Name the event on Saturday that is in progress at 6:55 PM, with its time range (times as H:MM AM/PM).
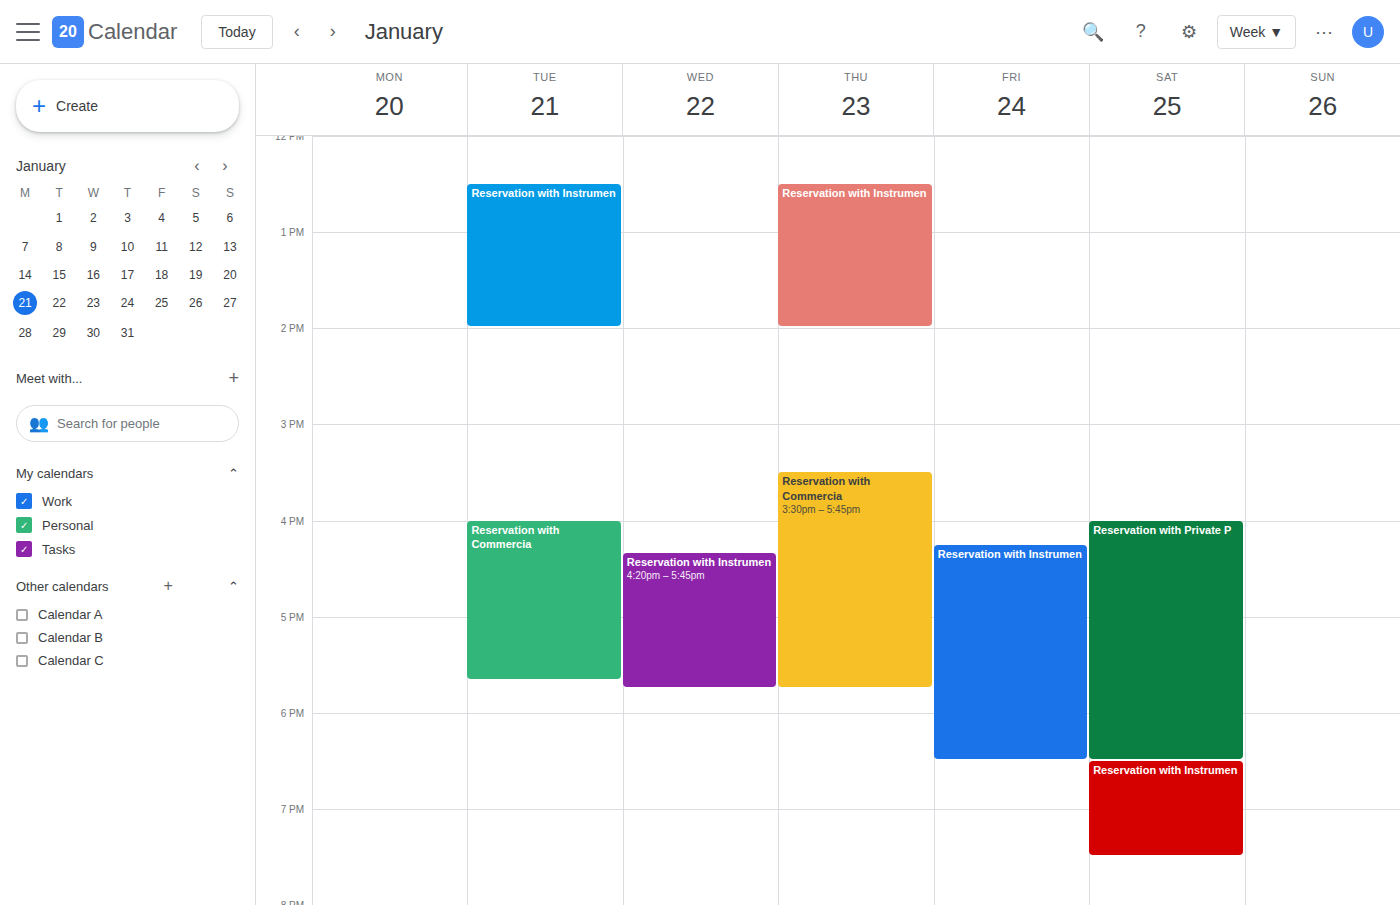
"Reservation with Instrumen", 6:30 PM to 7:30 PM